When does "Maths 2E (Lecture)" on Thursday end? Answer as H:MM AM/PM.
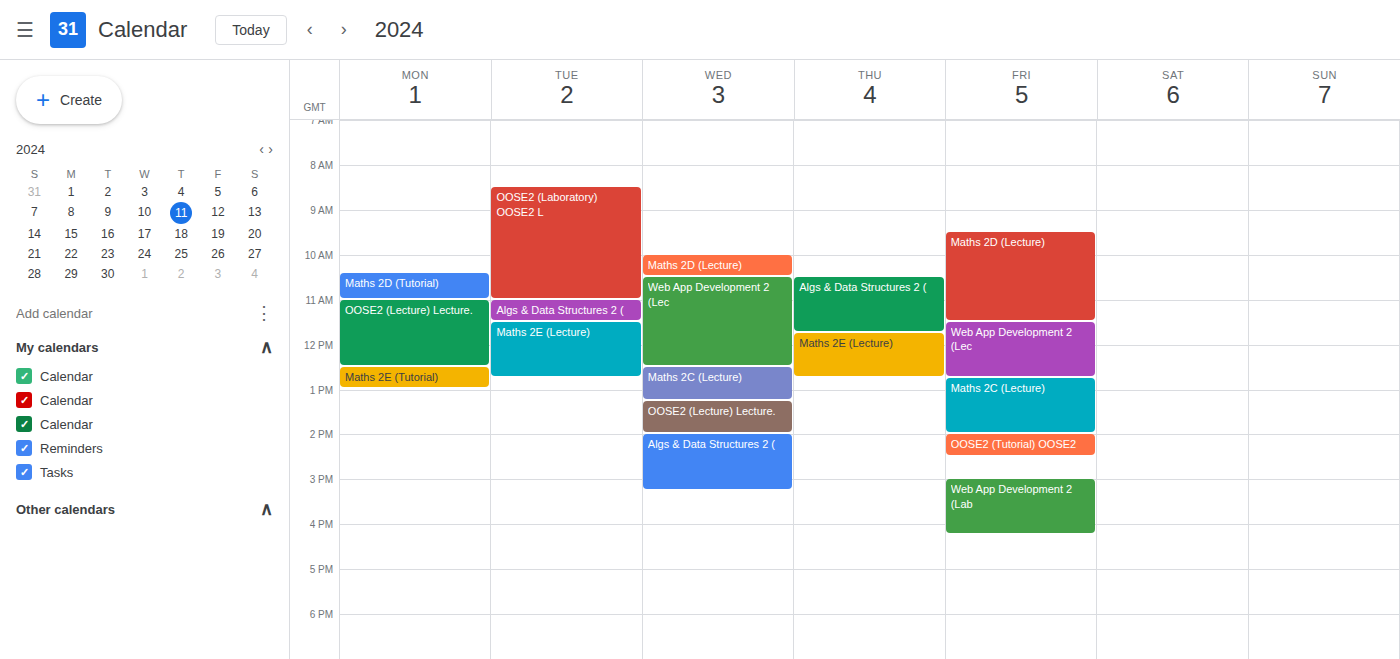
12:45 PM